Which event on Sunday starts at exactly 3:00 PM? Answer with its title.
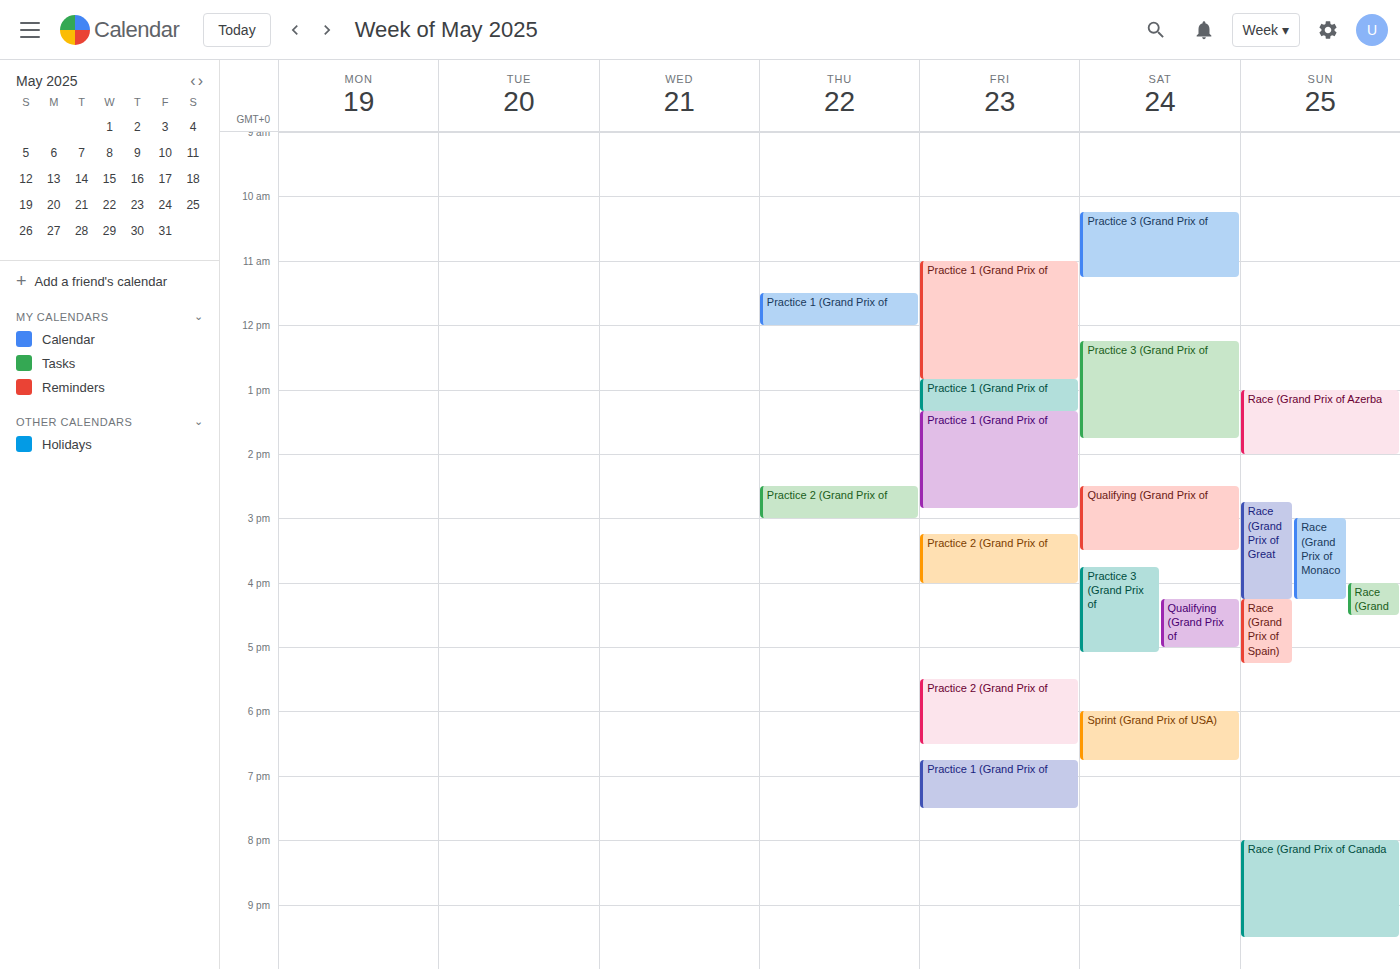
"Race (Grand Prix of Monaco"